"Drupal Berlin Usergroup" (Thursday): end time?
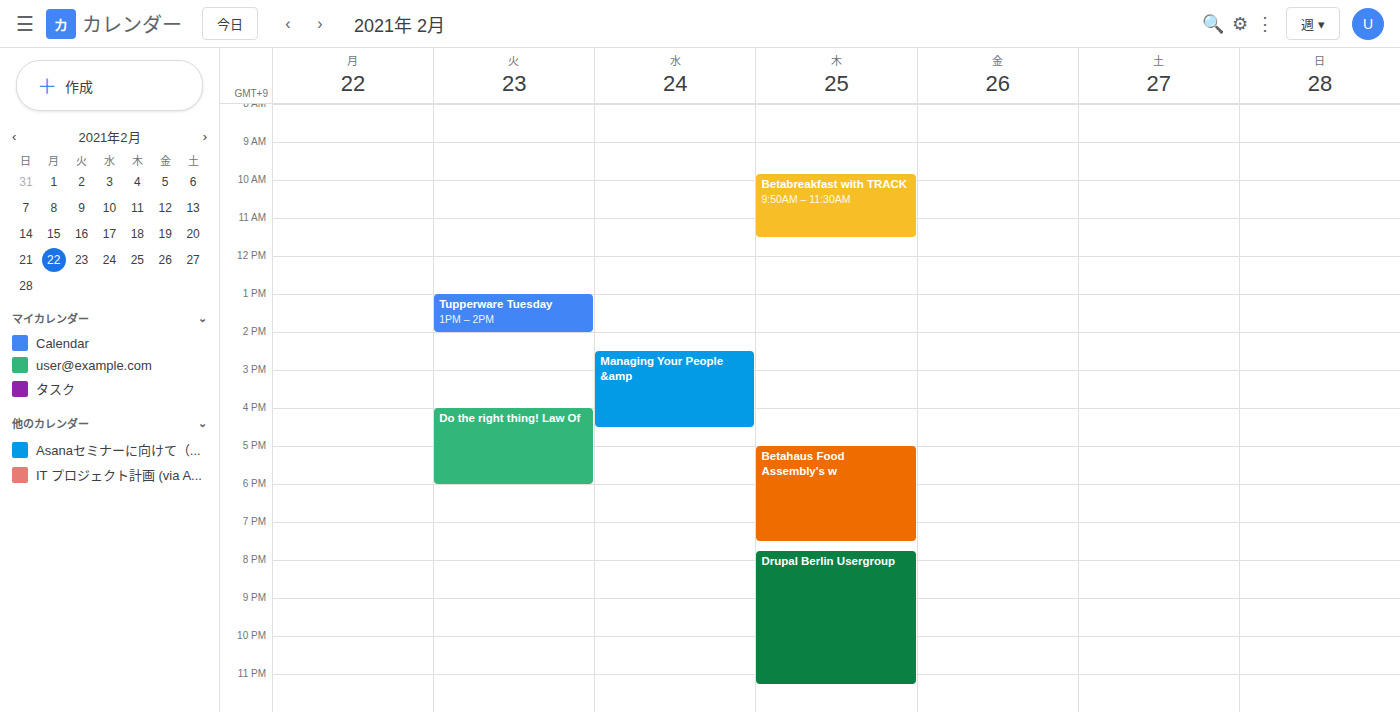
23:15